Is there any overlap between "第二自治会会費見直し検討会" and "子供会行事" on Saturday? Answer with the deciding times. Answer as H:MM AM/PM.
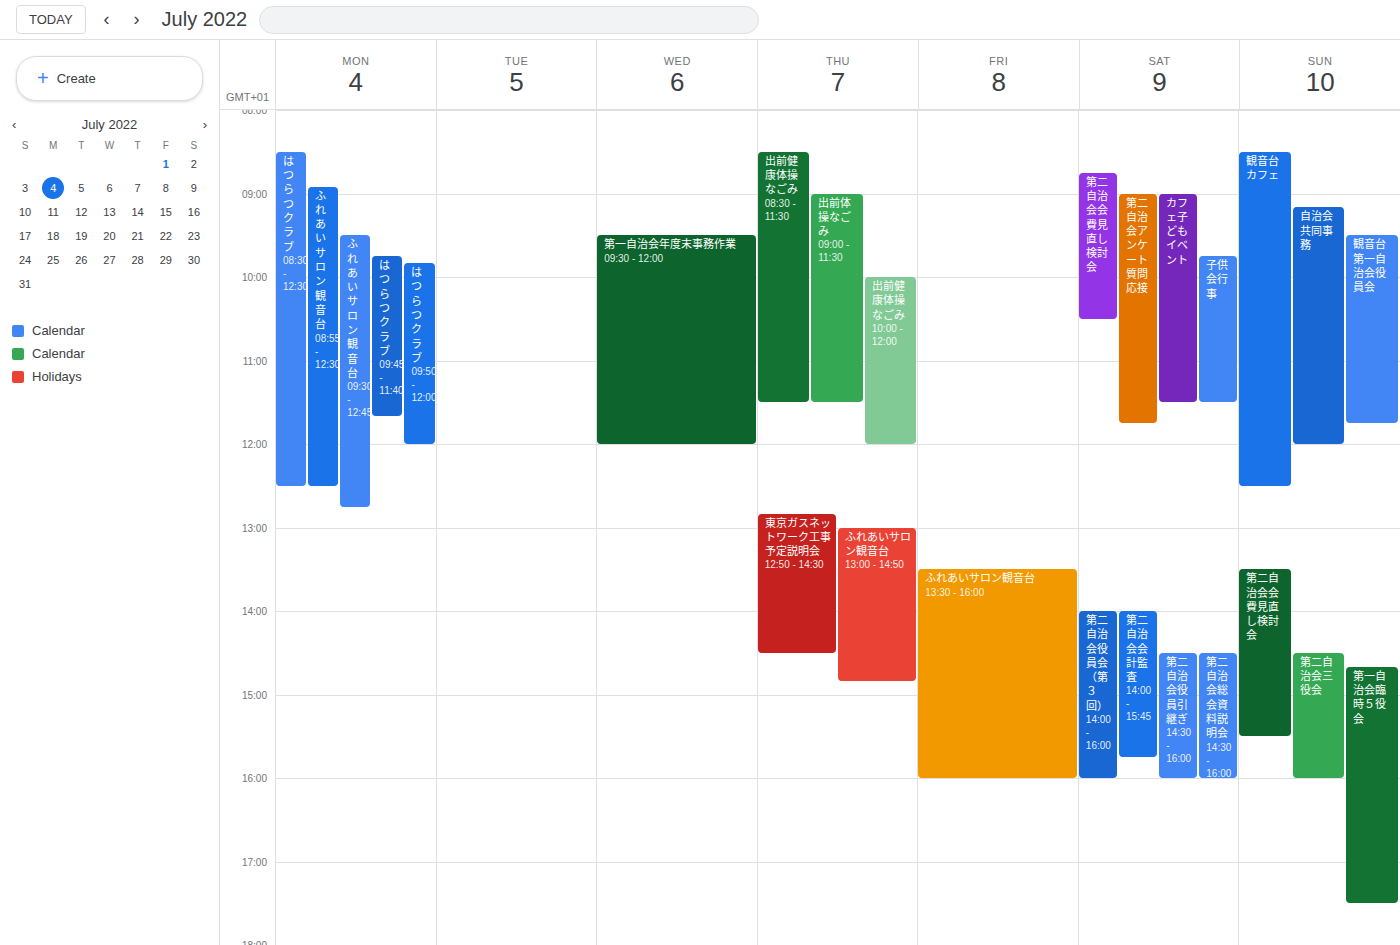
"子供会行事" starts at 9:45 AM, before "第二自治会会費見直し検討会" ends at 10:30 AM -- they overlap.